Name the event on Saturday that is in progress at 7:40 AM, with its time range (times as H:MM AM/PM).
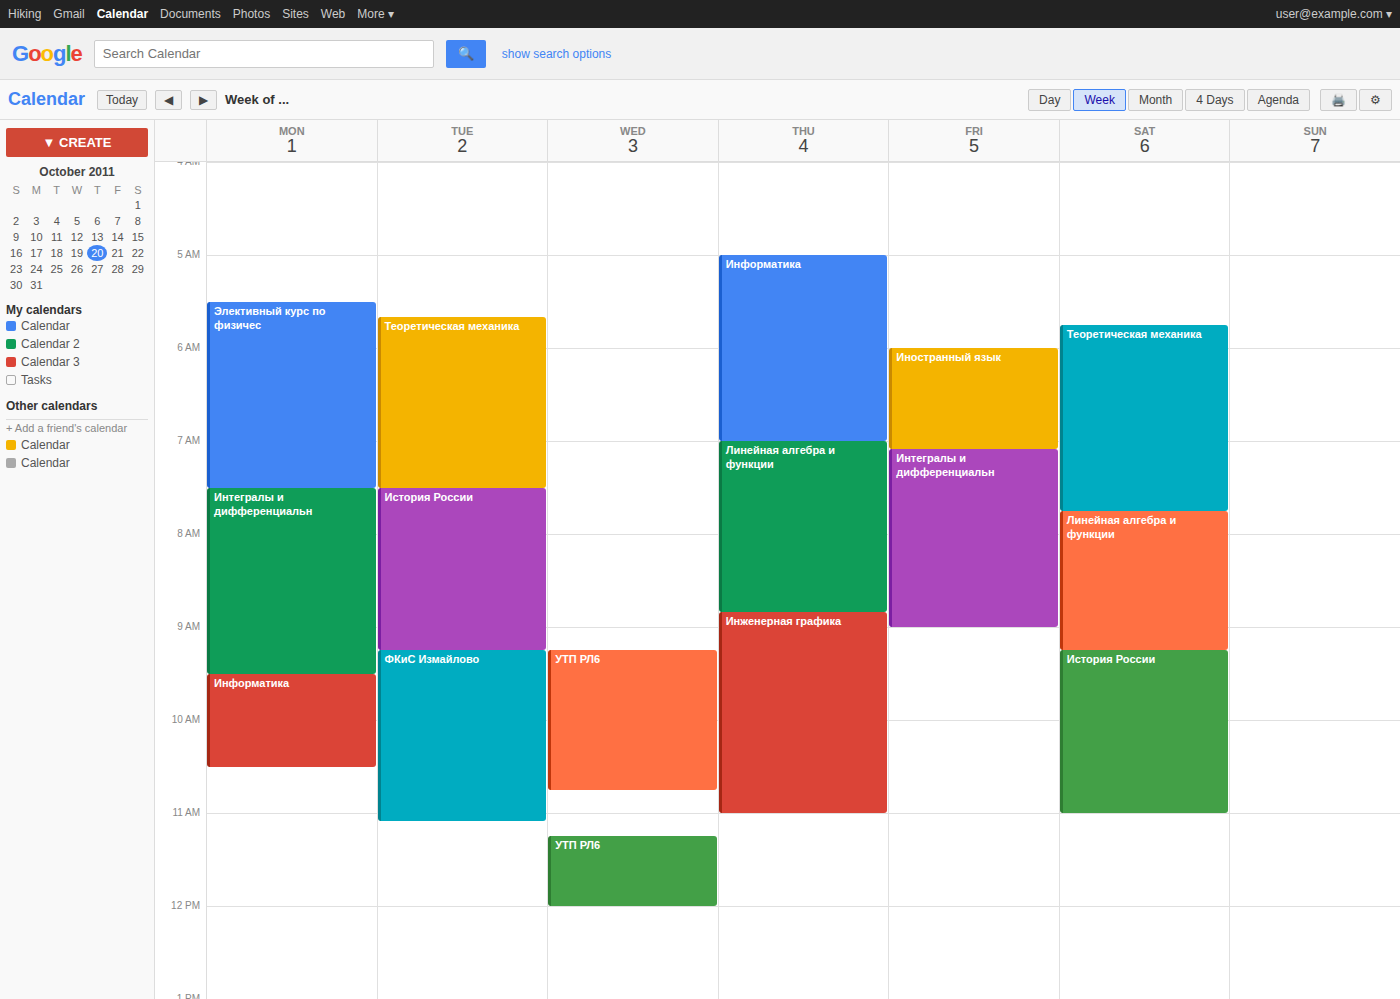
"Теоретическая механика", 5:45 AM to 7:45 AM